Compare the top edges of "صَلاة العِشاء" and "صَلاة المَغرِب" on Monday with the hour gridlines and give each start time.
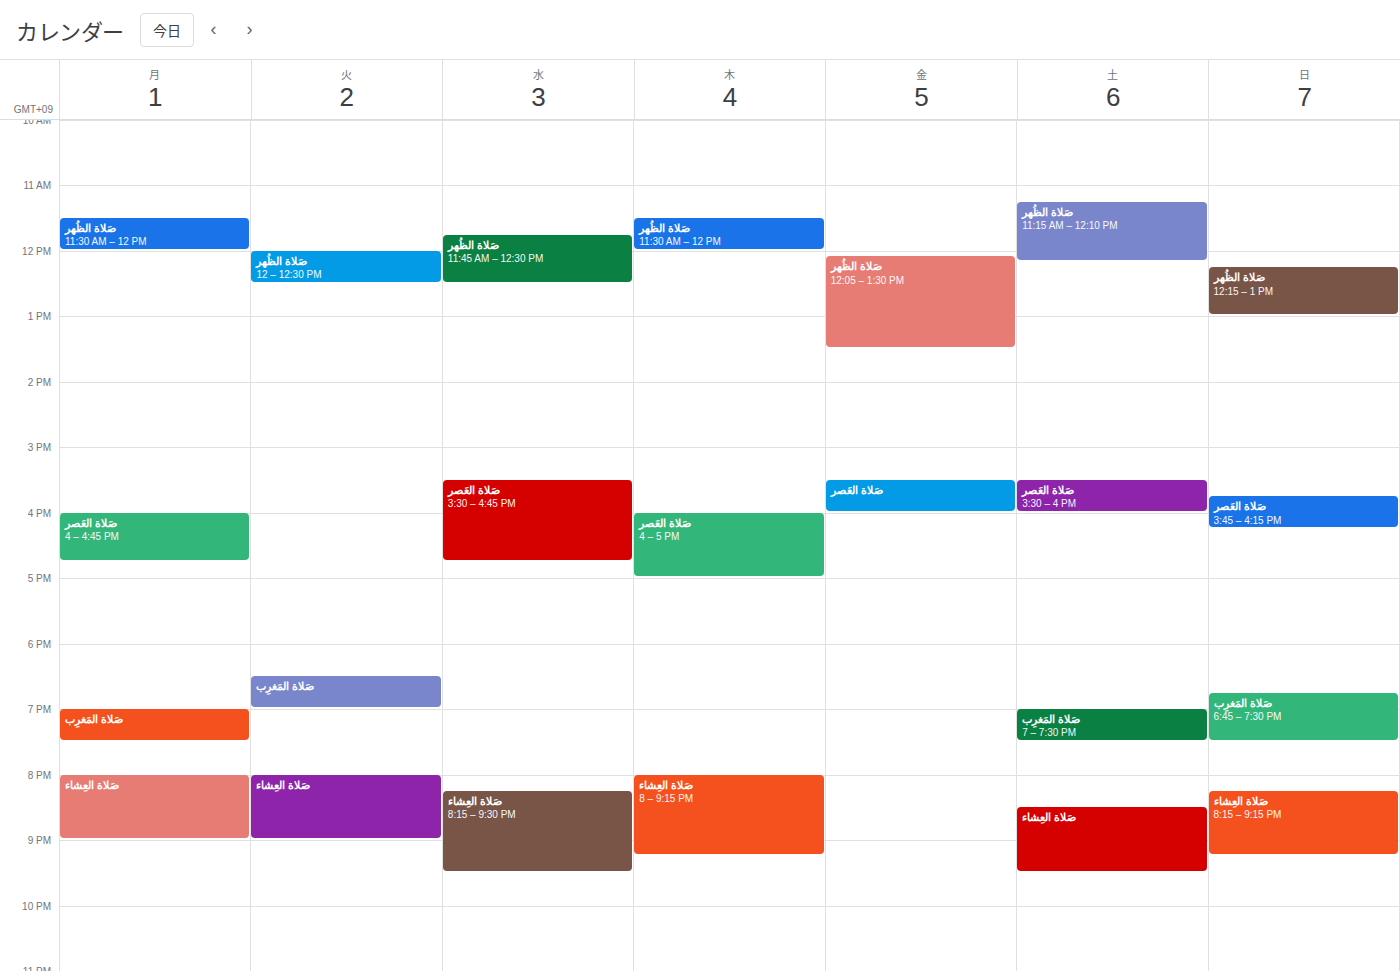
"صَلاة العِشاء": 8:00 PM, exactly on the 8 PM line. "صَلاة المَغرِب": 7:00 PM, exactly on the 7 PM line.